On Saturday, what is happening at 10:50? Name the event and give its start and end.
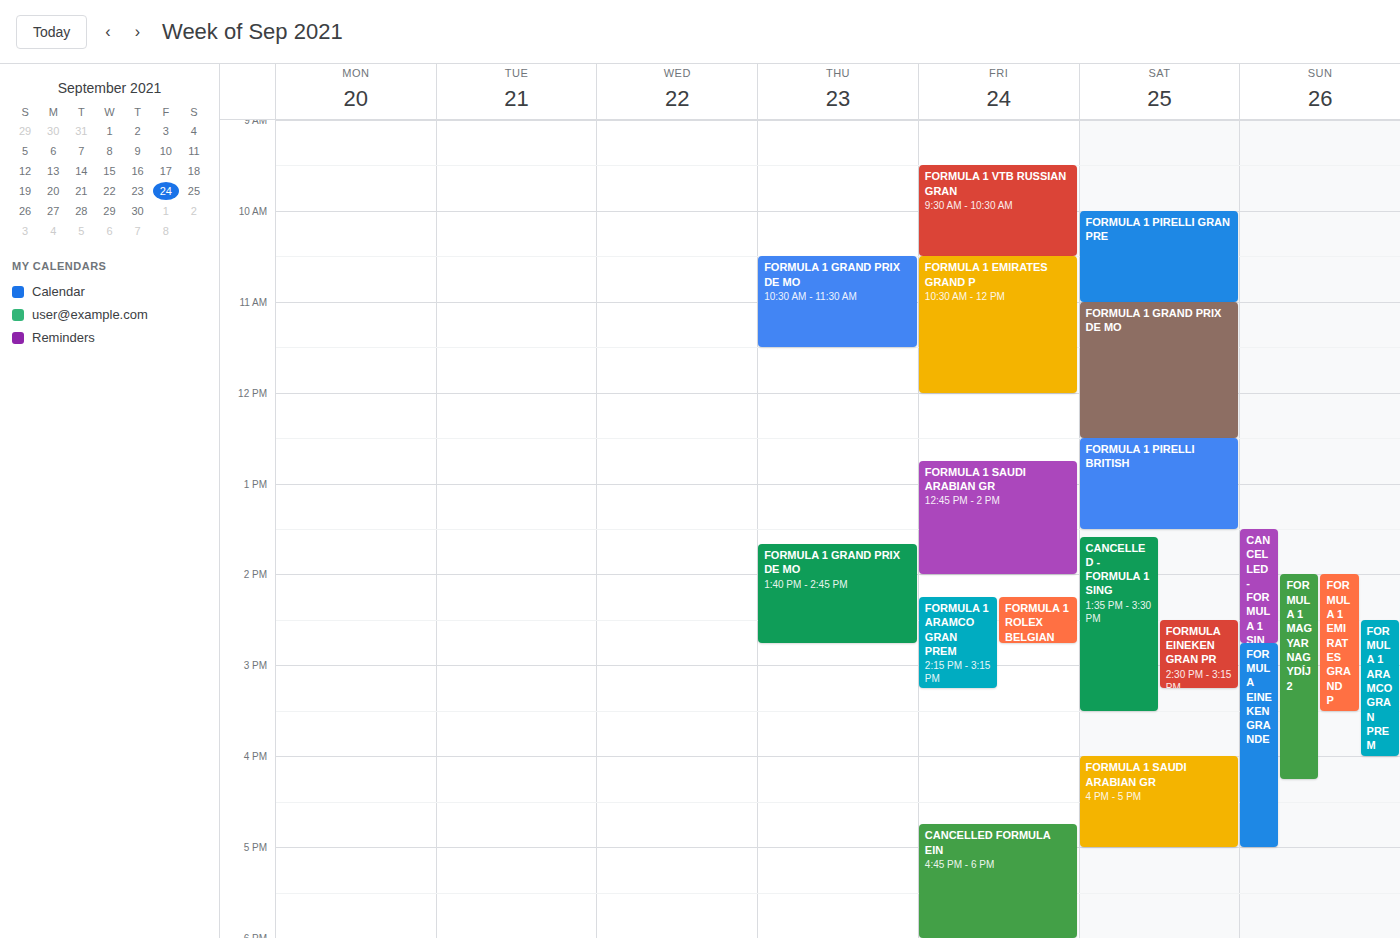
"FORMULA 1 PIRELLI GRAN PRE", 10:00 to 11:00